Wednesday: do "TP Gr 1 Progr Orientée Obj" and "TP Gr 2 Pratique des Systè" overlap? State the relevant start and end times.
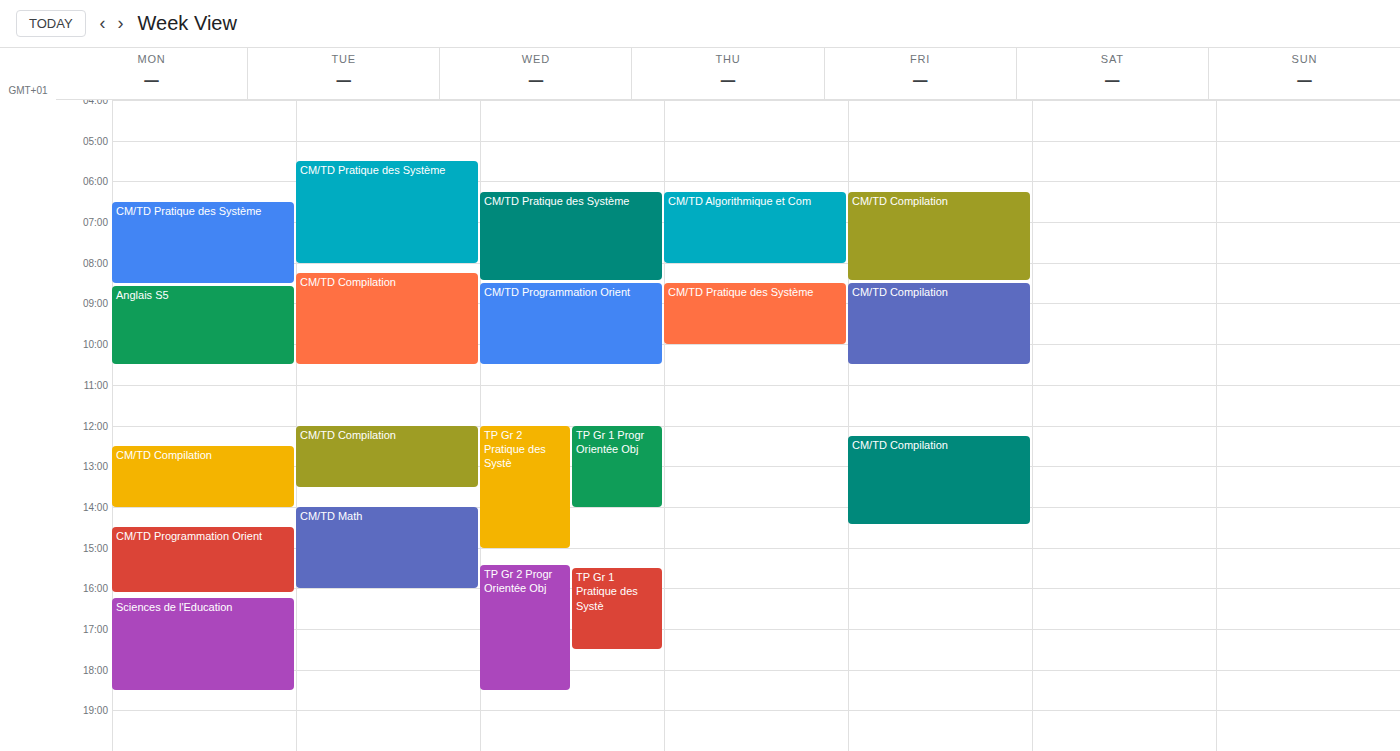
"TP Gr 1 Progr Orientée Obj" runs 12:00 PM to 2:00 PM, inside "TP Gr 2 Pratique des Systè" -- they overlap.